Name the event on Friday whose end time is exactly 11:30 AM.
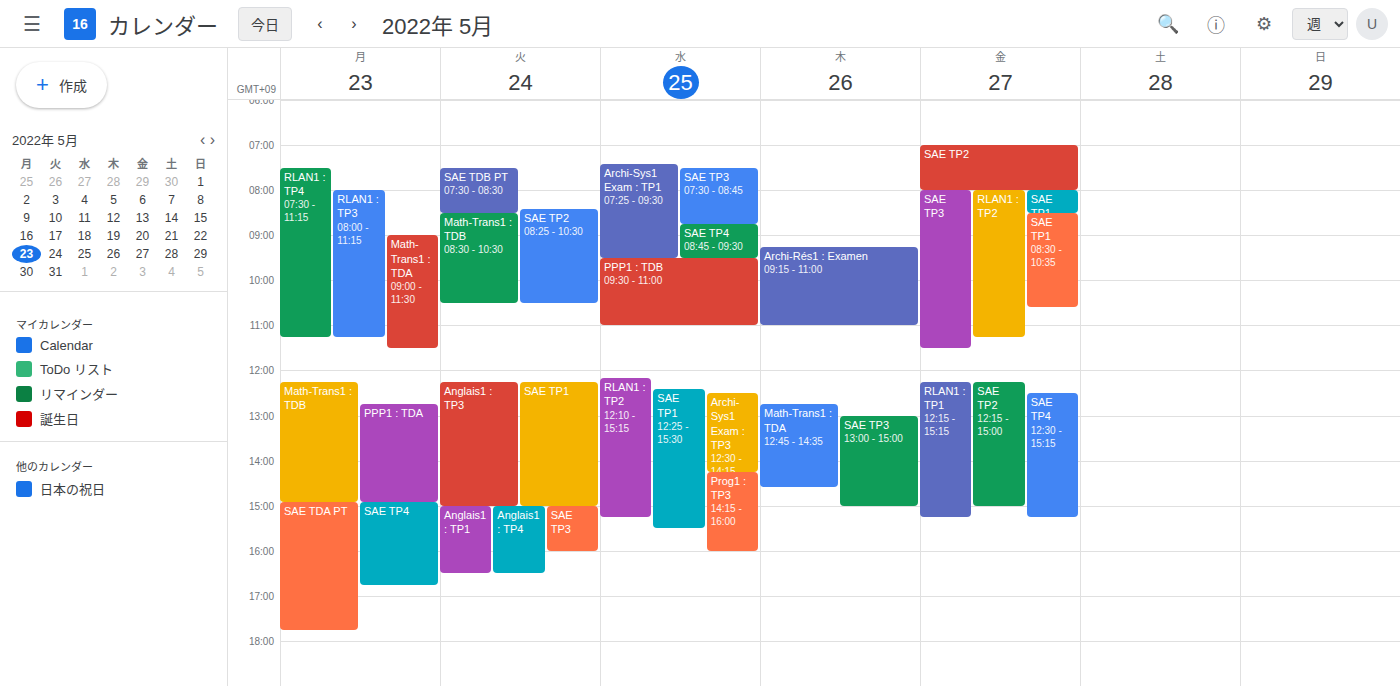
"SAE TP3"